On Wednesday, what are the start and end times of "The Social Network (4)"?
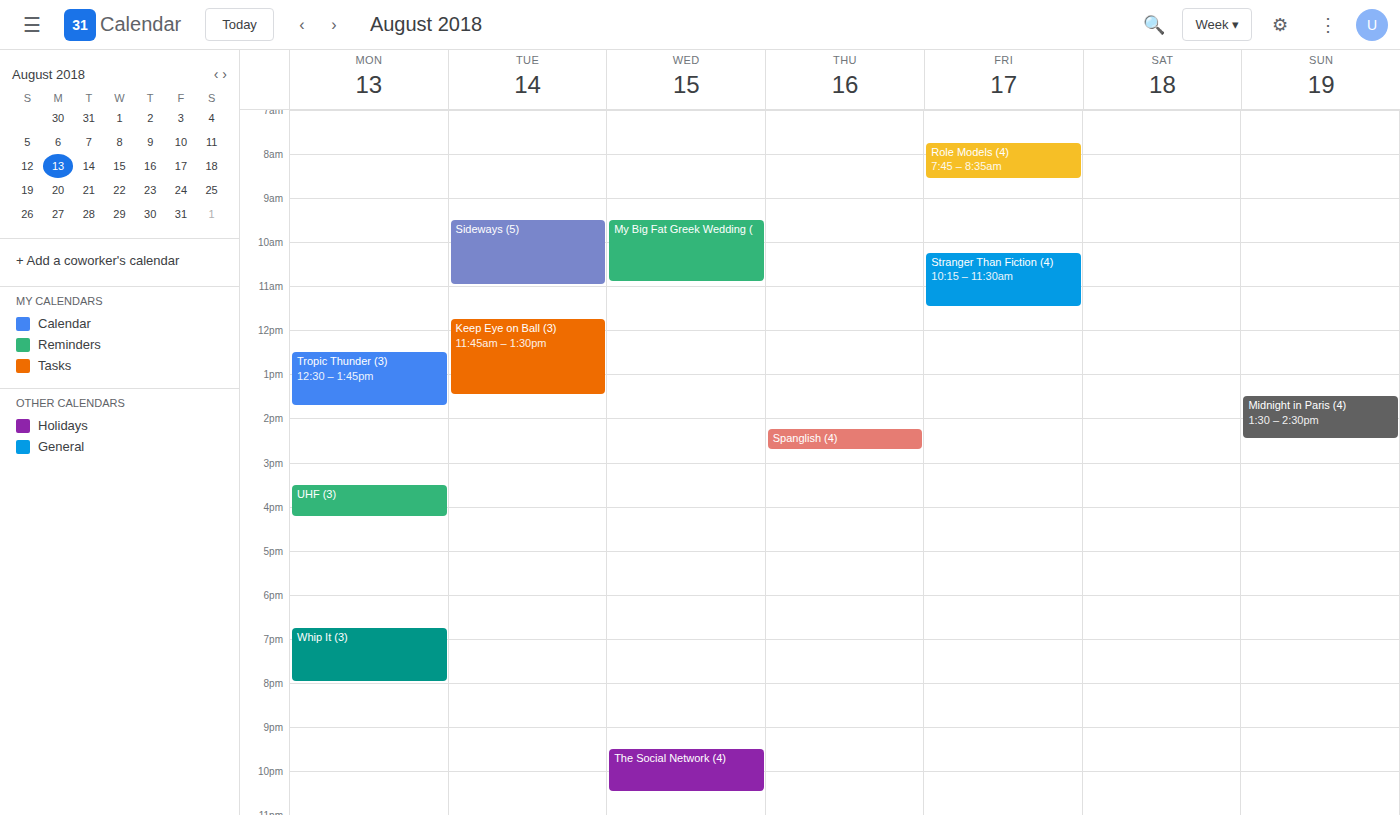
9:30 PM to 10:30 PM